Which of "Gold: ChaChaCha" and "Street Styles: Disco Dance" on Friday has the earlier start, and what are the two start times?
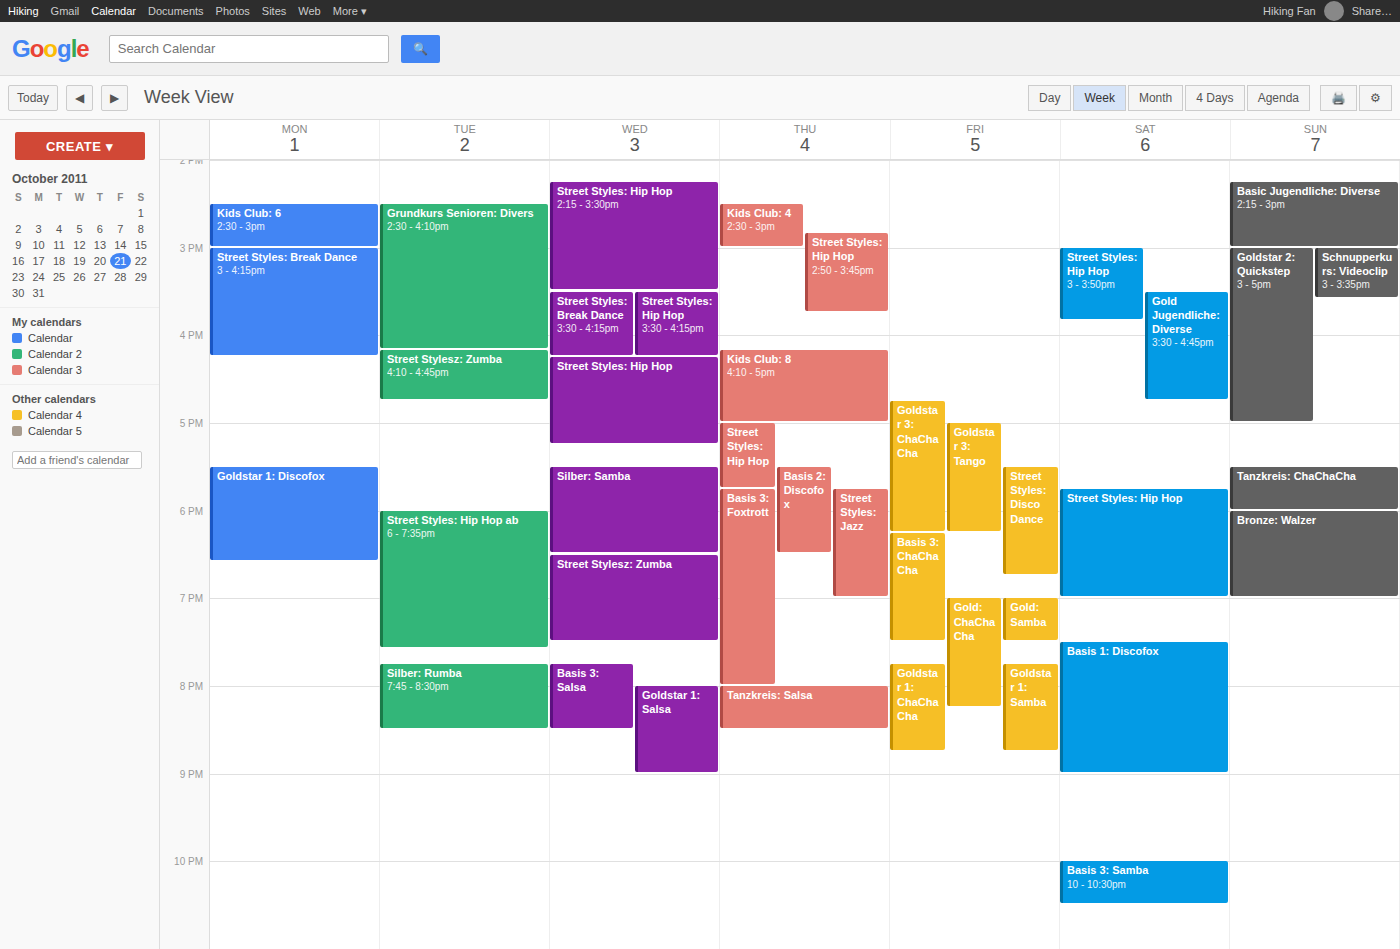
"Street Styles: Disco Dance" 17:30; "Gold: ChaChaCha" 19:00.